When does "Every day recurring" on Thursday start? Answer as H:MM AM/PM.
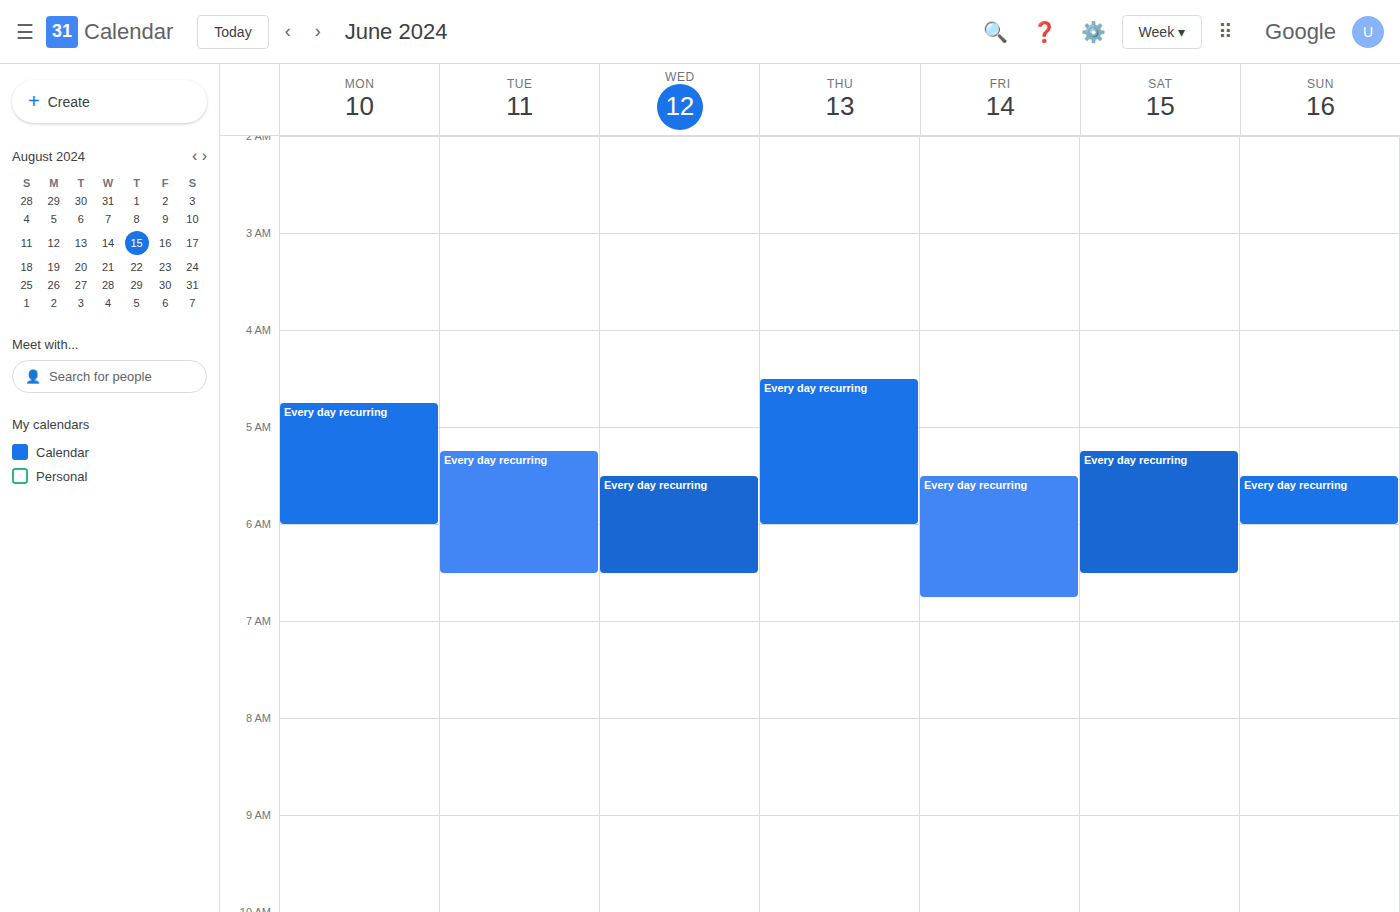
4:30 AM